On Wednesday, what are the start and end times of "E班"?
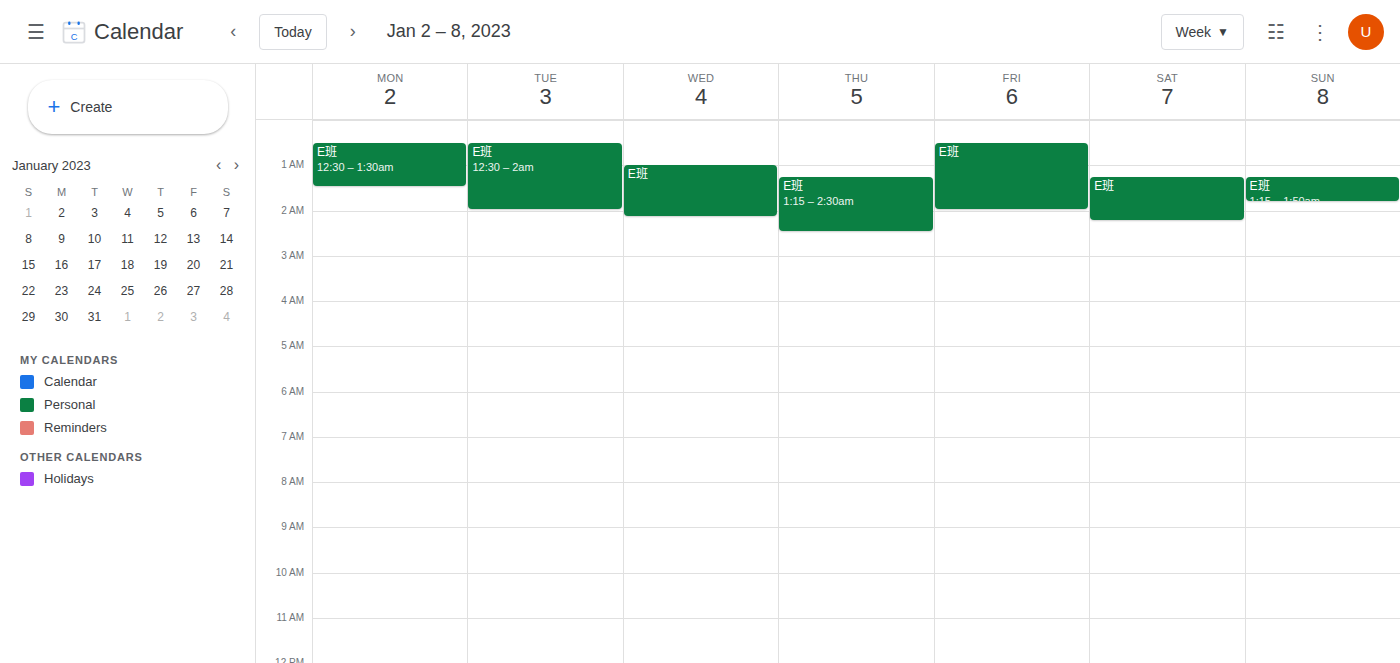
1:00 AM to 2:10 AM